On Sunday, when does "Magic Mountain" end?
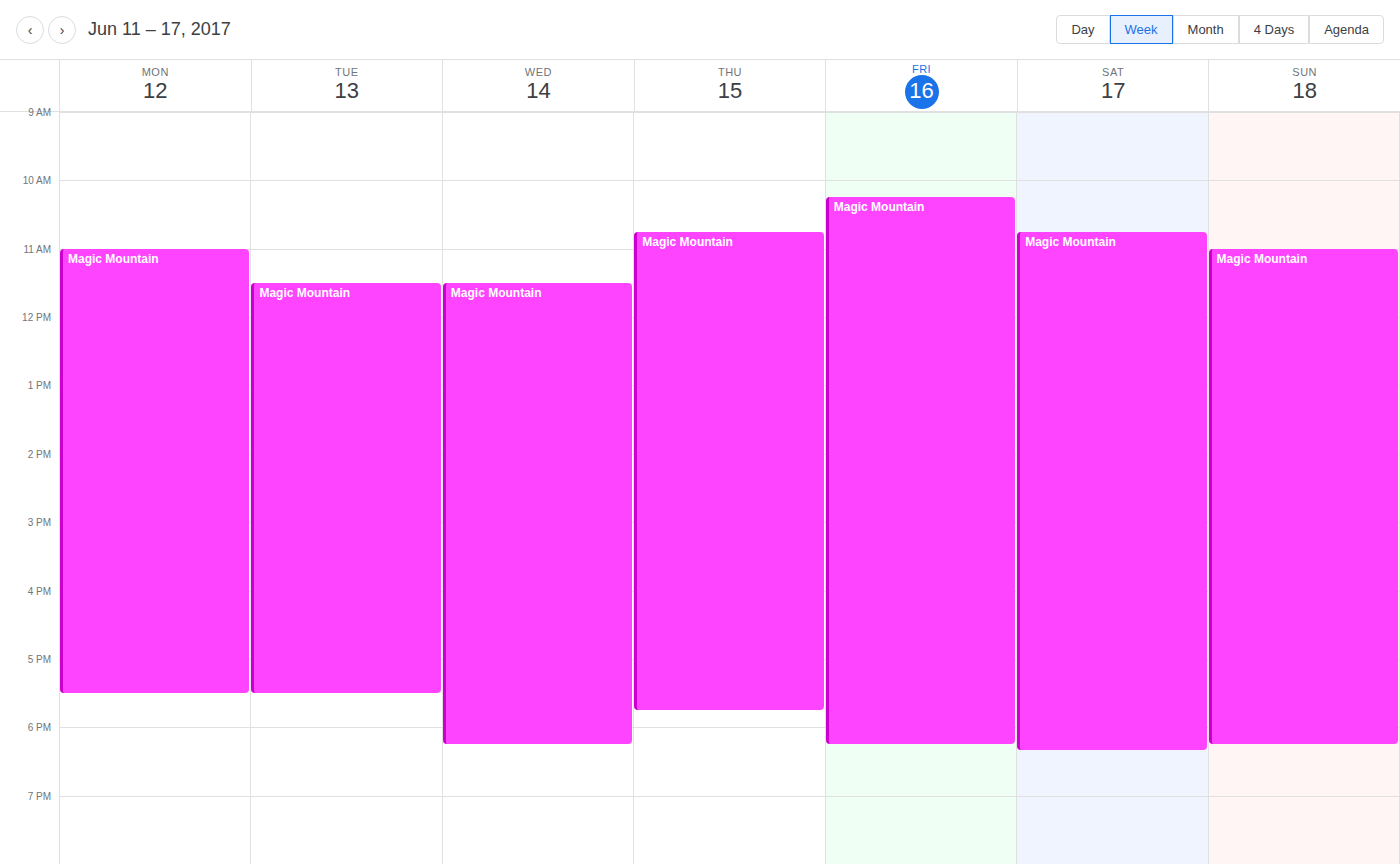
6:15 PM